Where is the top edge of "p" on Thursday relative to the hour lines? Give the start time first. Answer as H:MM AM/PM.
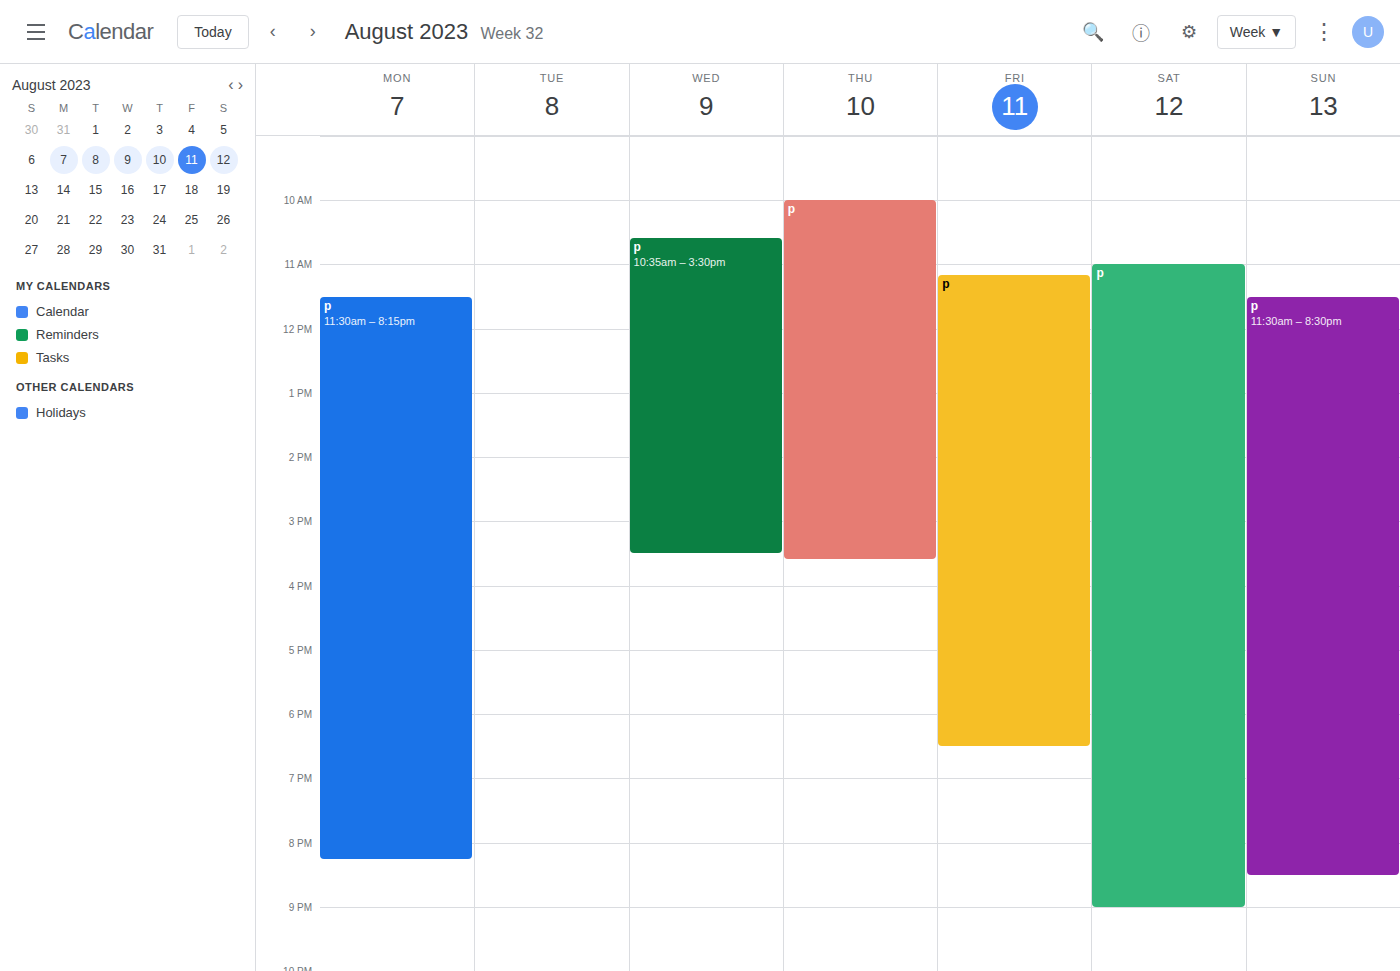
10:00 AM -- exactly on the 10 AM line.